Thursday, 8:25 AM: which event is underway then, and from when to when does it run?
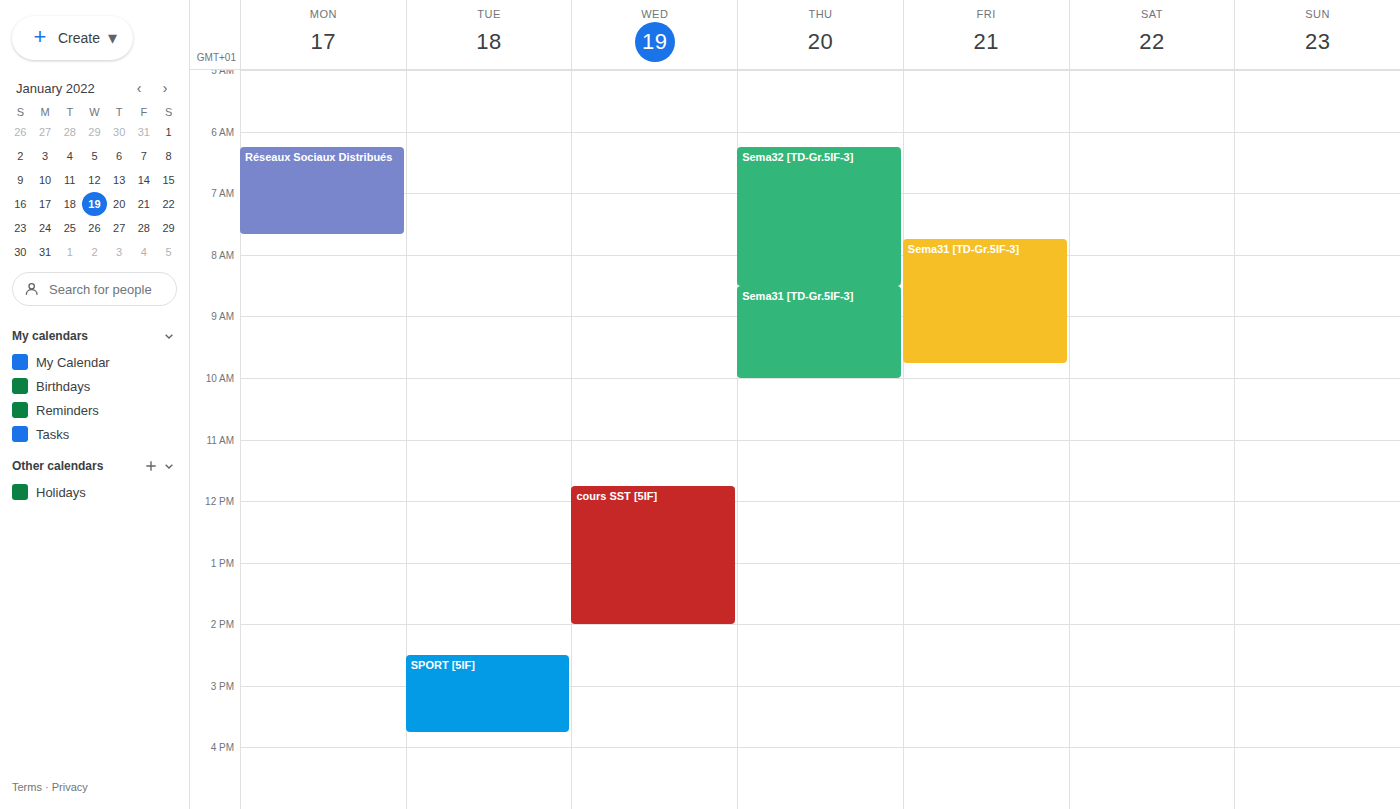
"Sema32 [TD-Gr.5IF-3]", 6:15 AM to 8:30 AM